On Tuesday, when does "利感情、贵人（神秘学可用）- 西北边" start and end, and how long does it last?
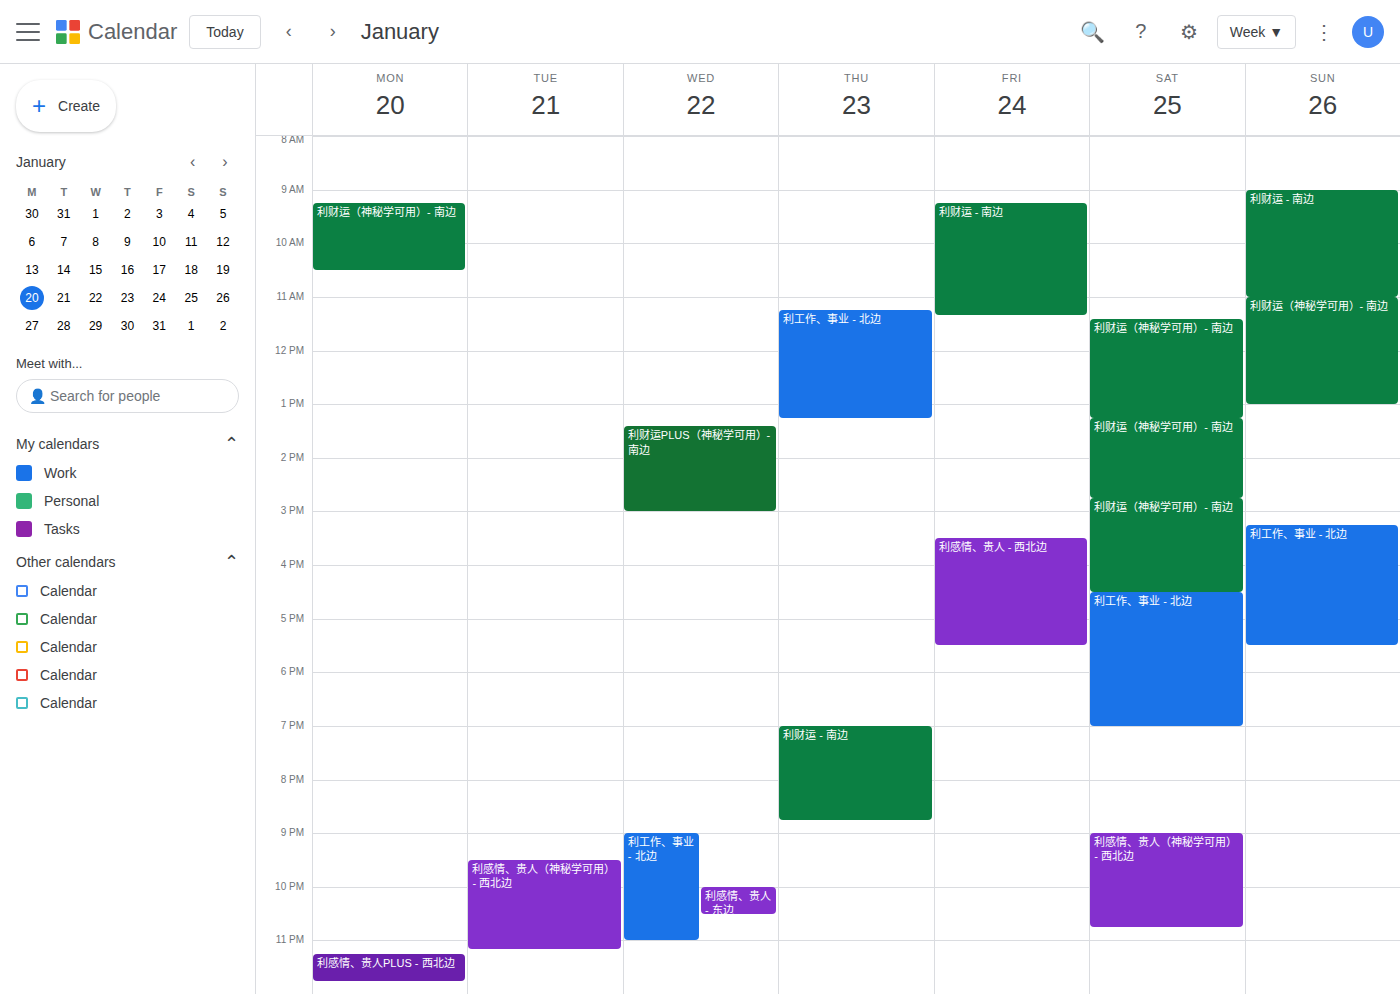
21:30 to 23:10, 1 hour 40 minutes